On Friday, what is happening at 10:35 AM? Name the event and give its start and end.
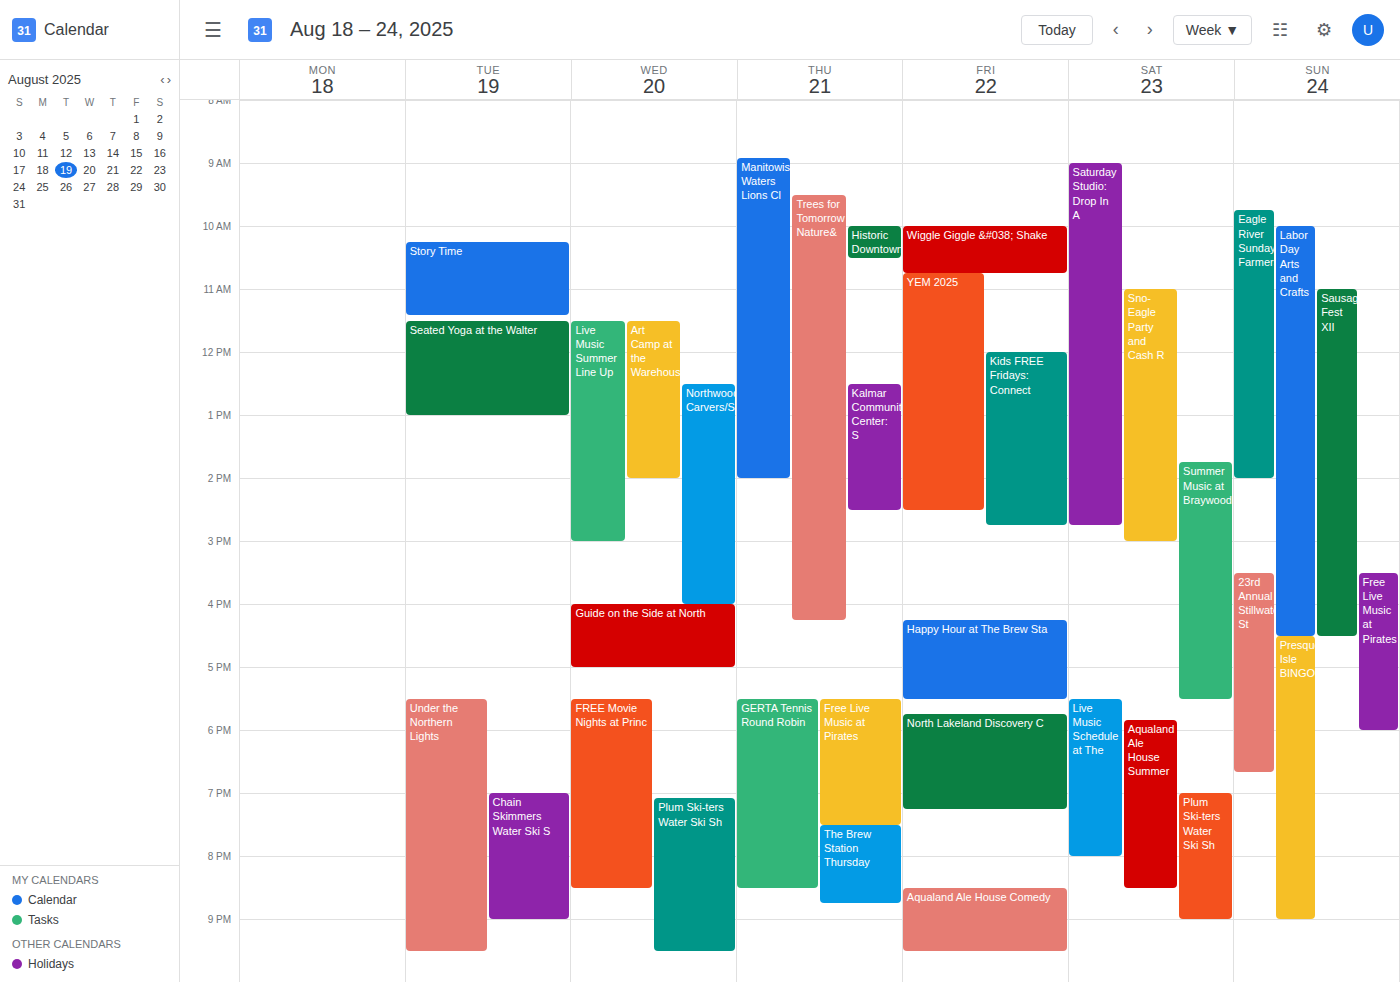
"Wiggle Giggle &#038; Shake", 10:00 AM to 10:45 AM